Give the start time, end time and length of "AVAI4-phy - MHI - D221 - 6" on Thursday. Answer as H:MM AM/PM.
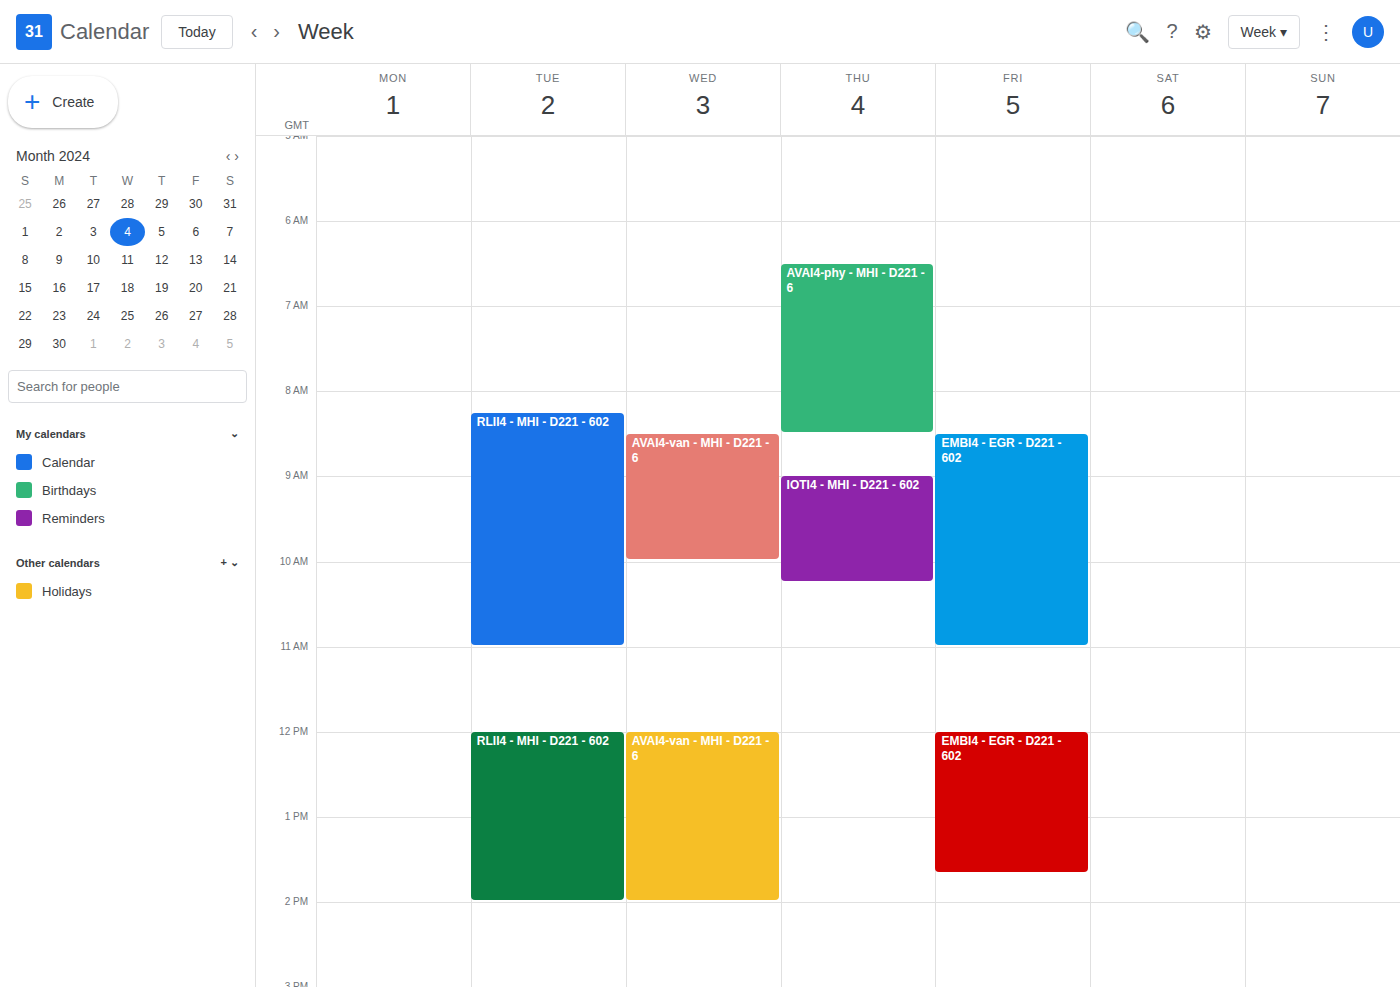
6:30 AM to 8:30 AM, 2 hours